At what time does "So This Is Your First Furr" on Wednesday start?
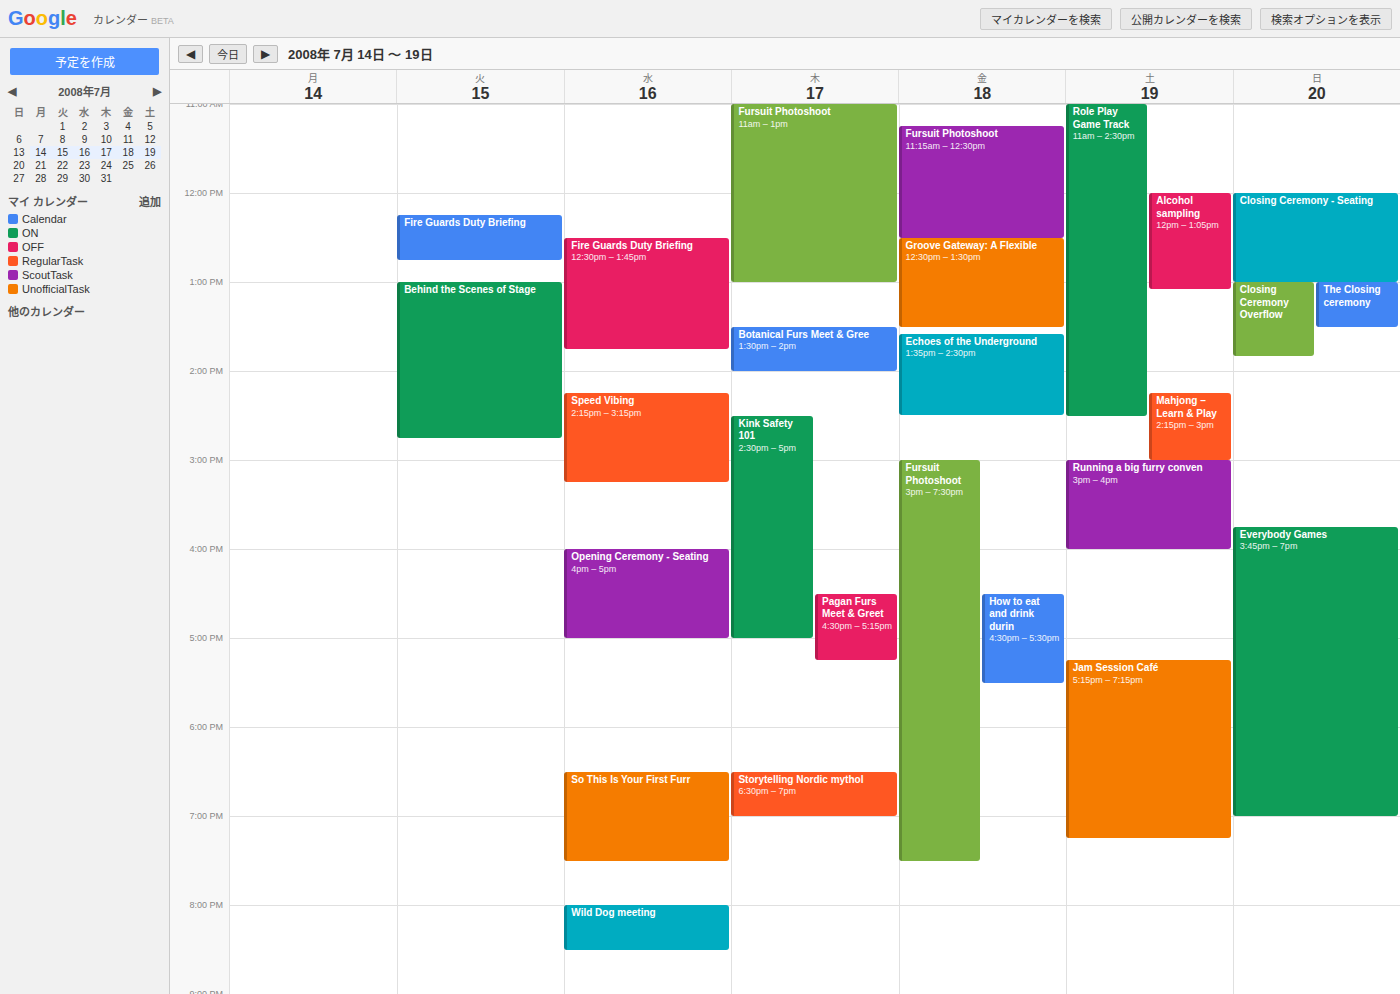
6:30 PM